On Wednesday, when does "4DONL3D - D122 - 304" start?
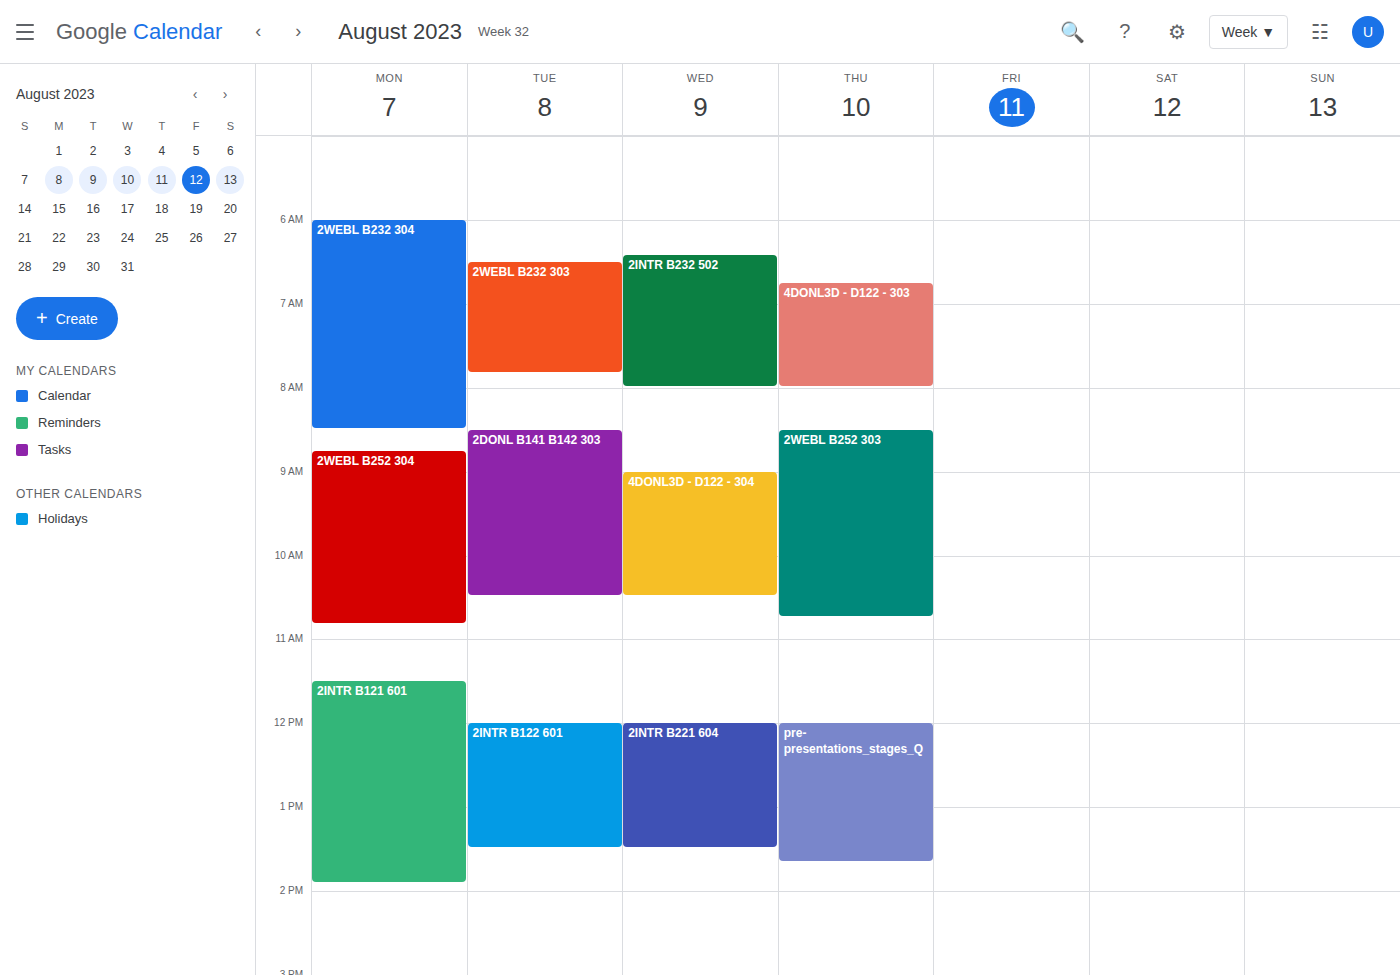
9:00 AM